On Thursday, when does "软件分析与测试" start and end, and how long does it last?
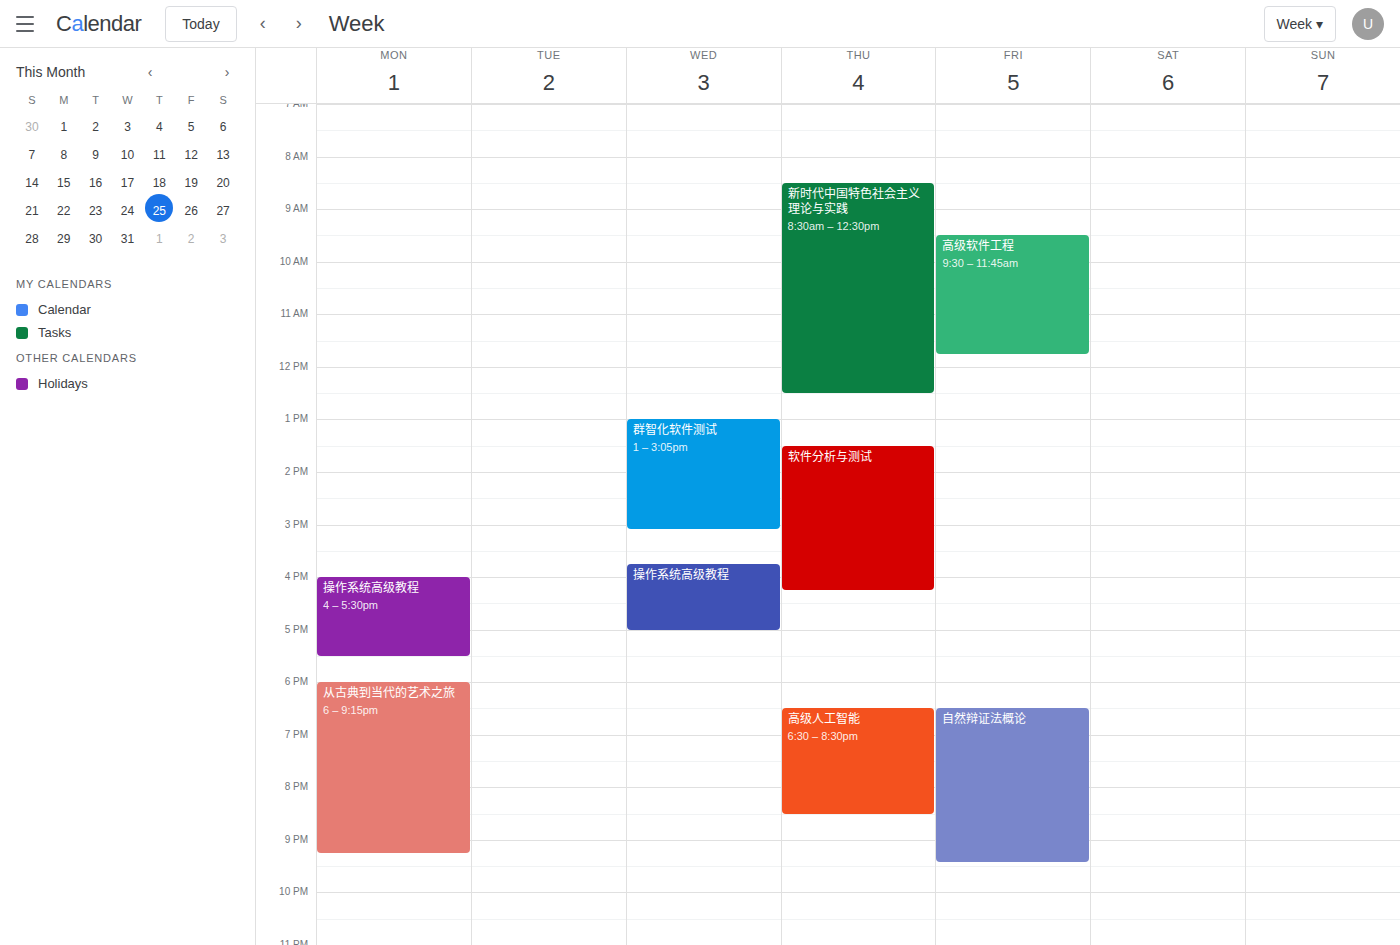
1:30 PM to 4:15 PM, 2 hours 45 minutes